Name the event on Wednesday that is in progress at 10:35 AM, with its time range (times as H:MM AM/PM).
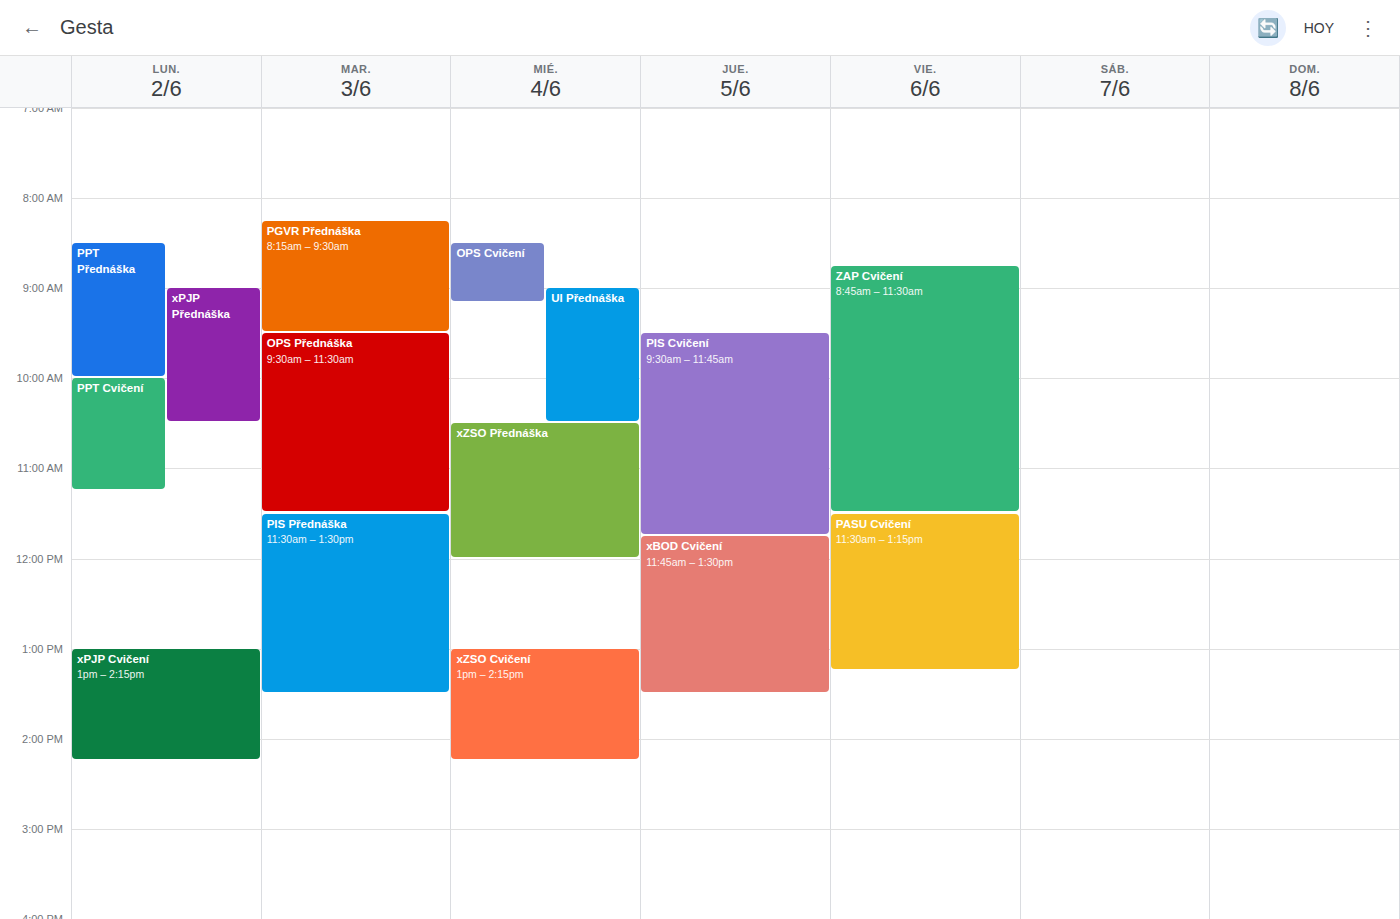
"xZSO Přednáška", 10:30 AM to 12:00 PM